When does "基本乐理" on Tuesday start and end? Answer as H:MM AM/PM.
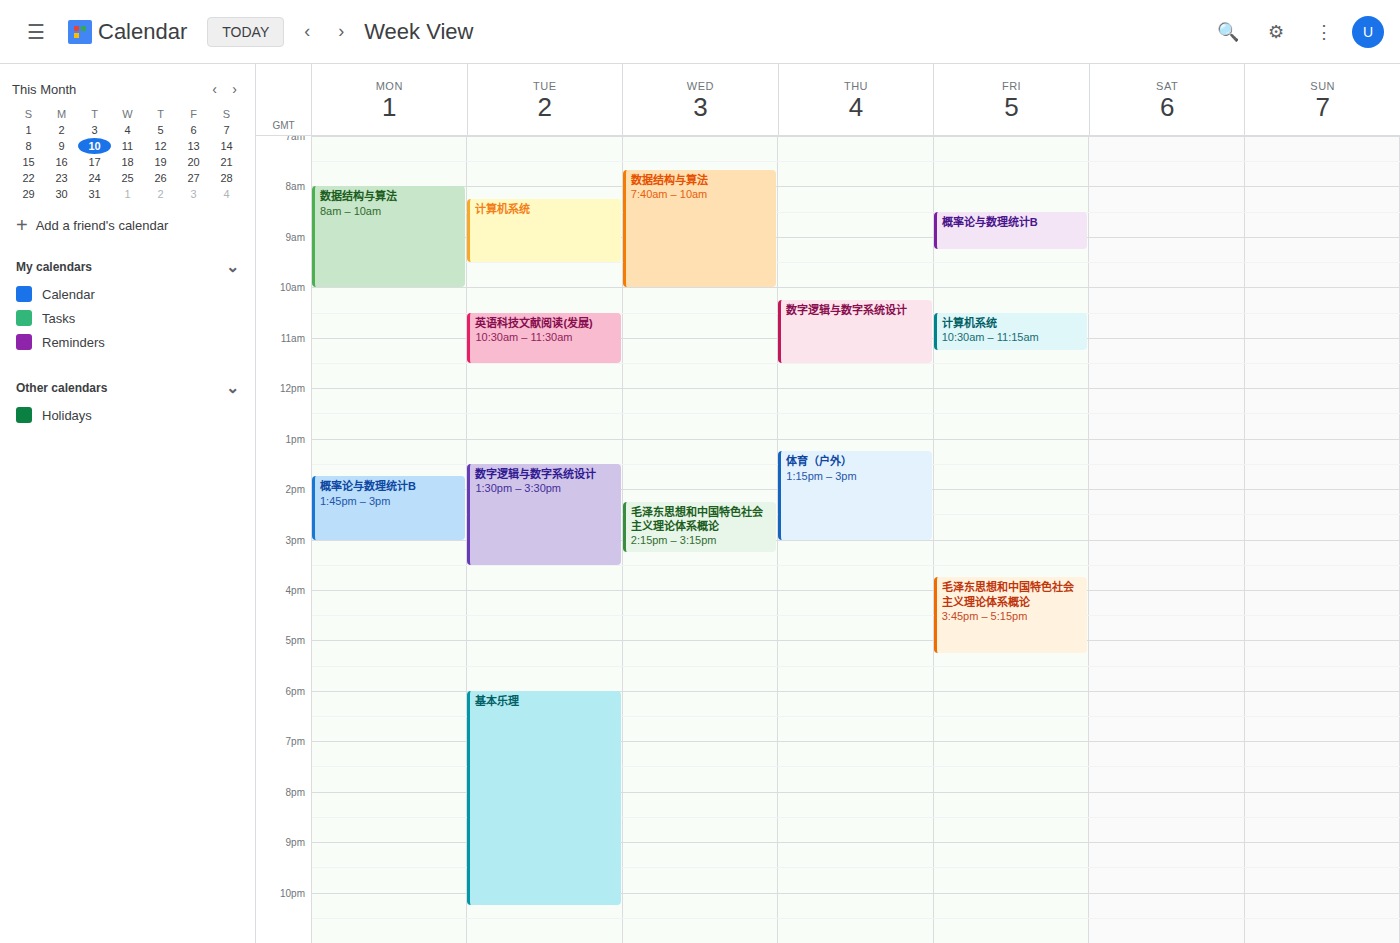
6:00 PM to 10:15 PM